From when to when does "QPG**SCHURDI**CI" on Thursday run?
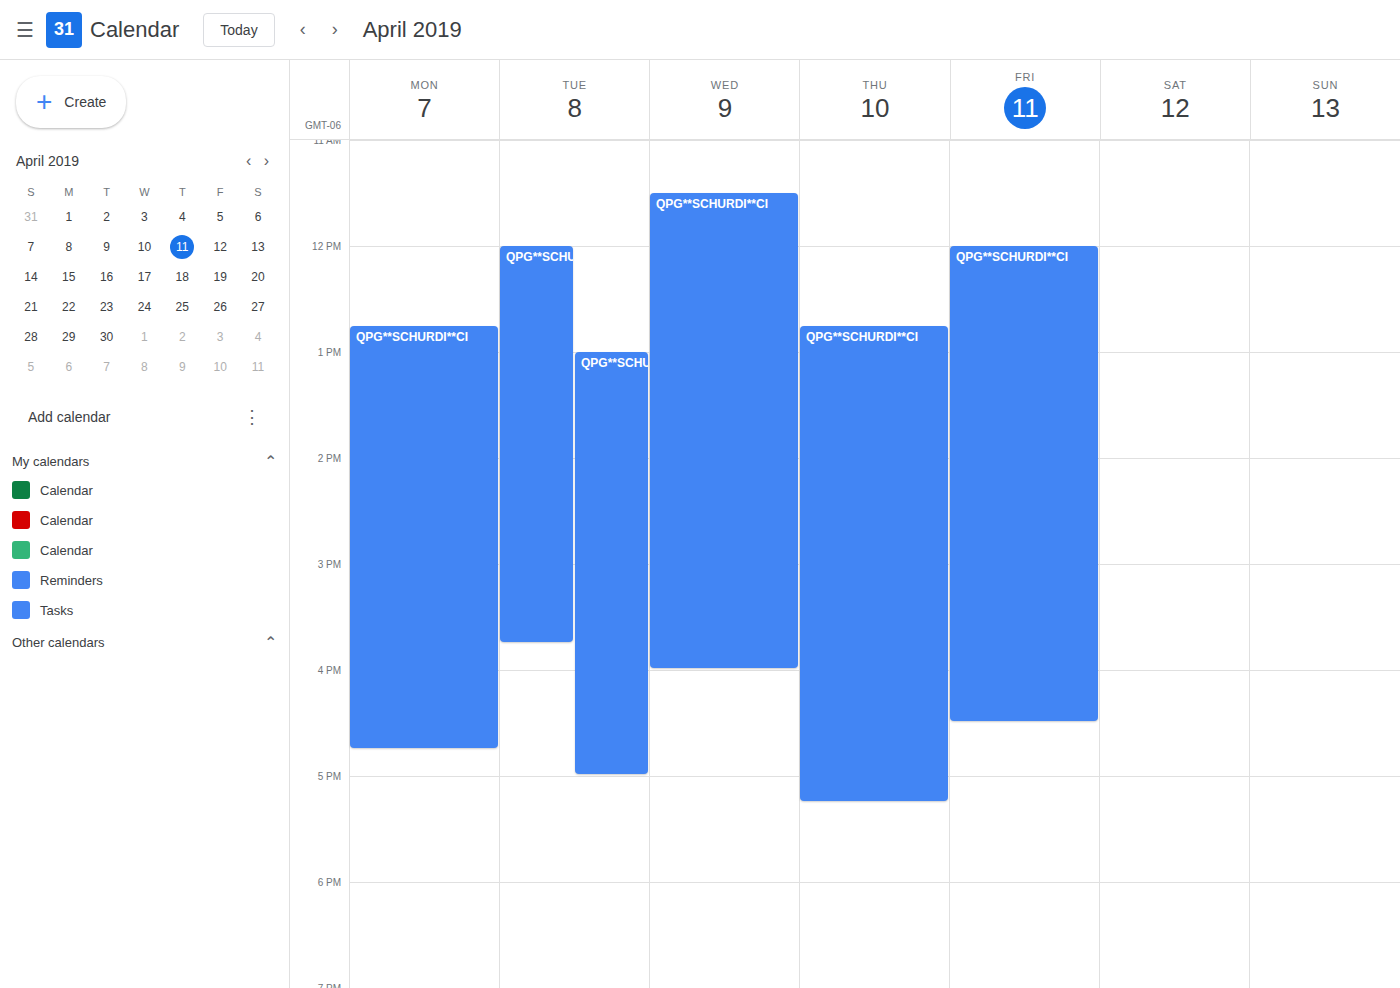
12:45 PM to 5:15 PM